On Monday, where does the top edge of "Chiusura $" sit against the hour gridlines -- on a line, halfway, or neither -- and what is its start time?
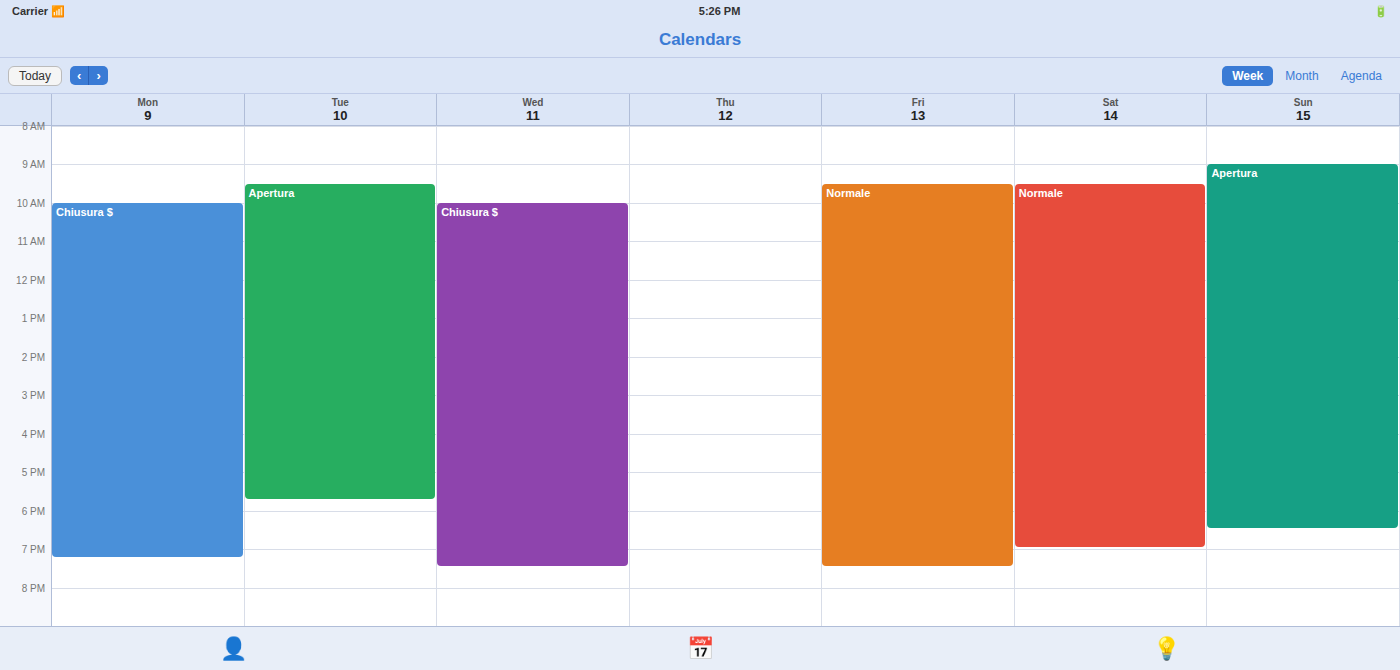
10:00 -- exactly on the 10:00 line.